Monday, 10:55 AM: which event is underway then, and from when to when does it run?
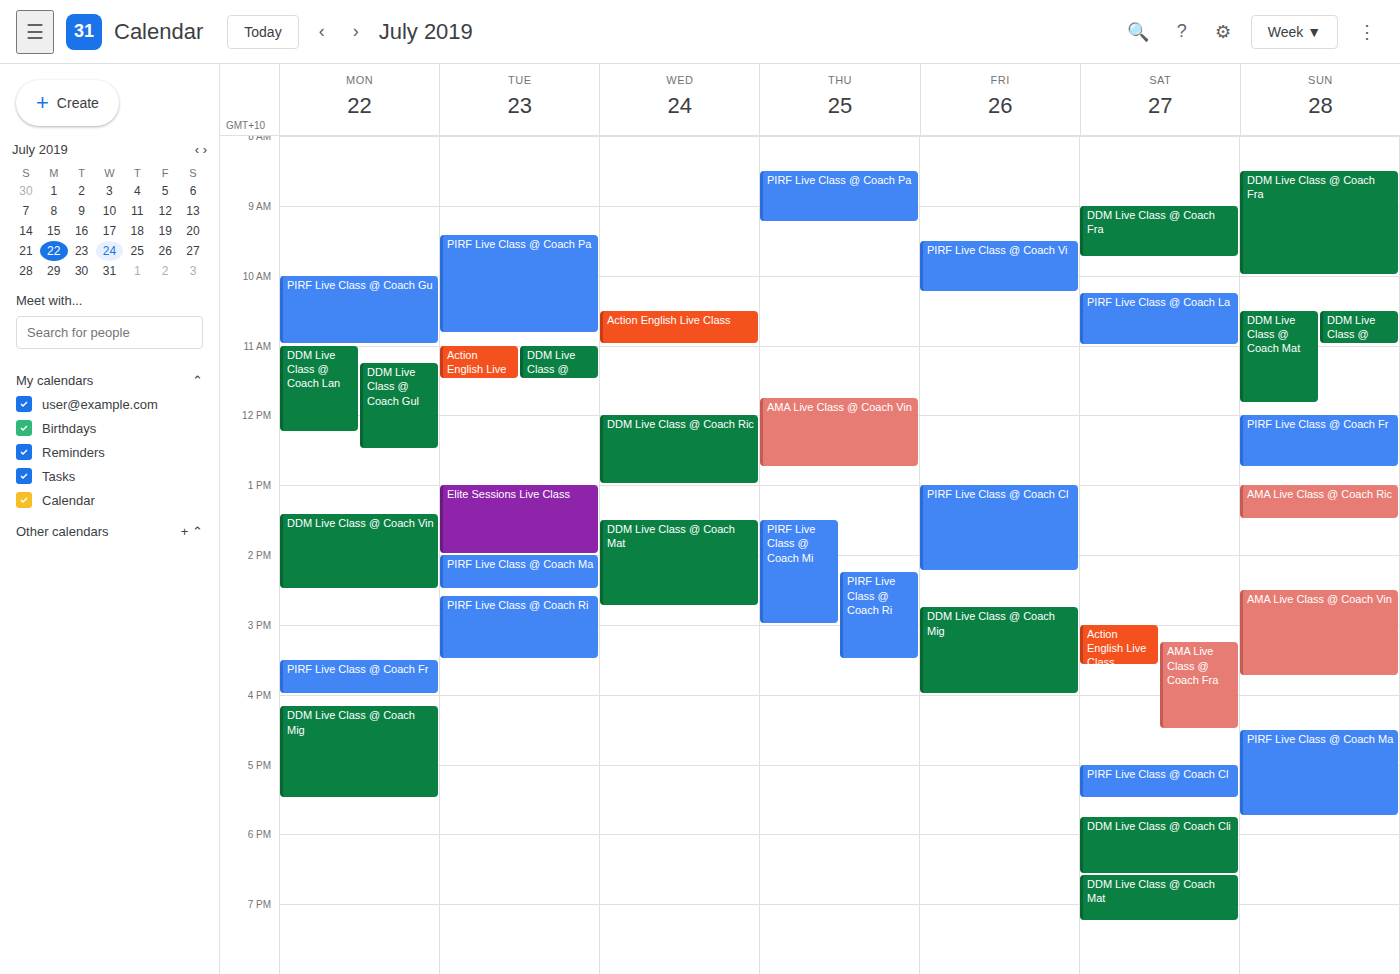
"PIRF Live Class @ Coach Gu", 10:00 AM to 11:00 AM